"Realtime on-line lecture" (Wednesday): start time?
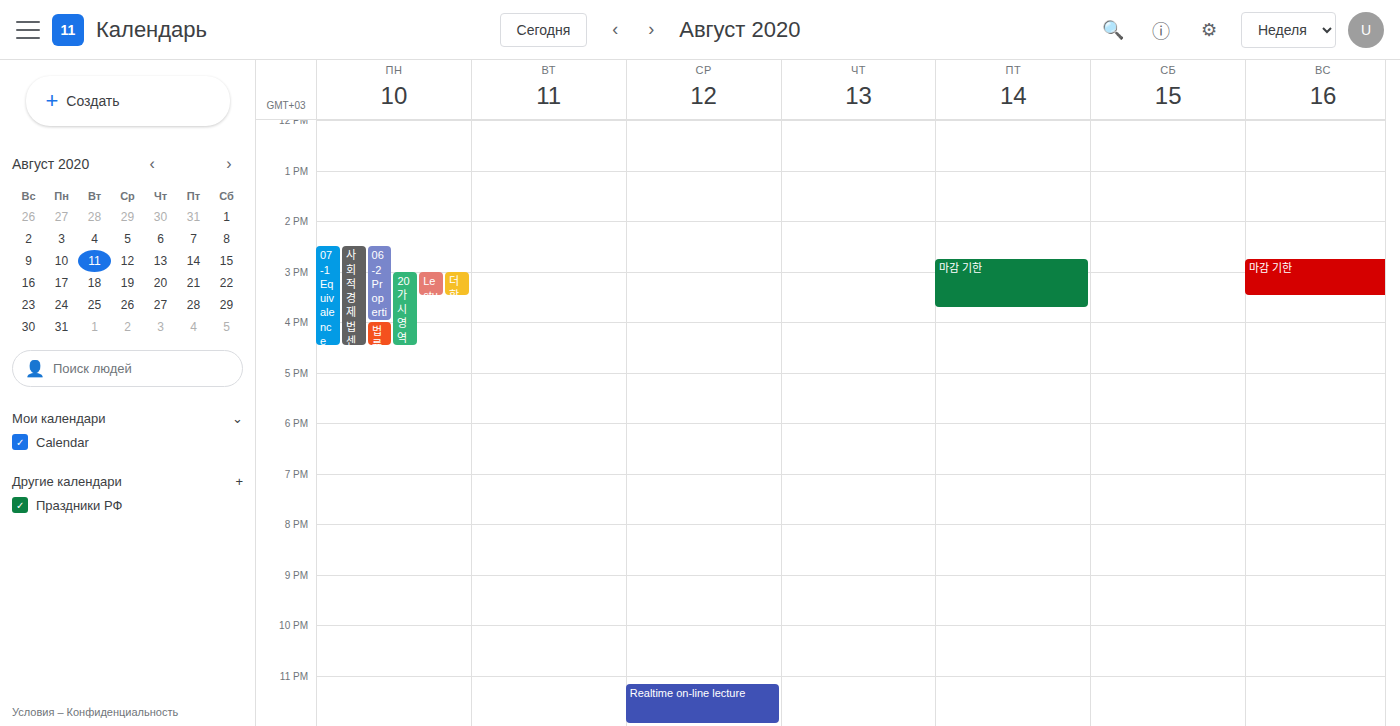
23:10